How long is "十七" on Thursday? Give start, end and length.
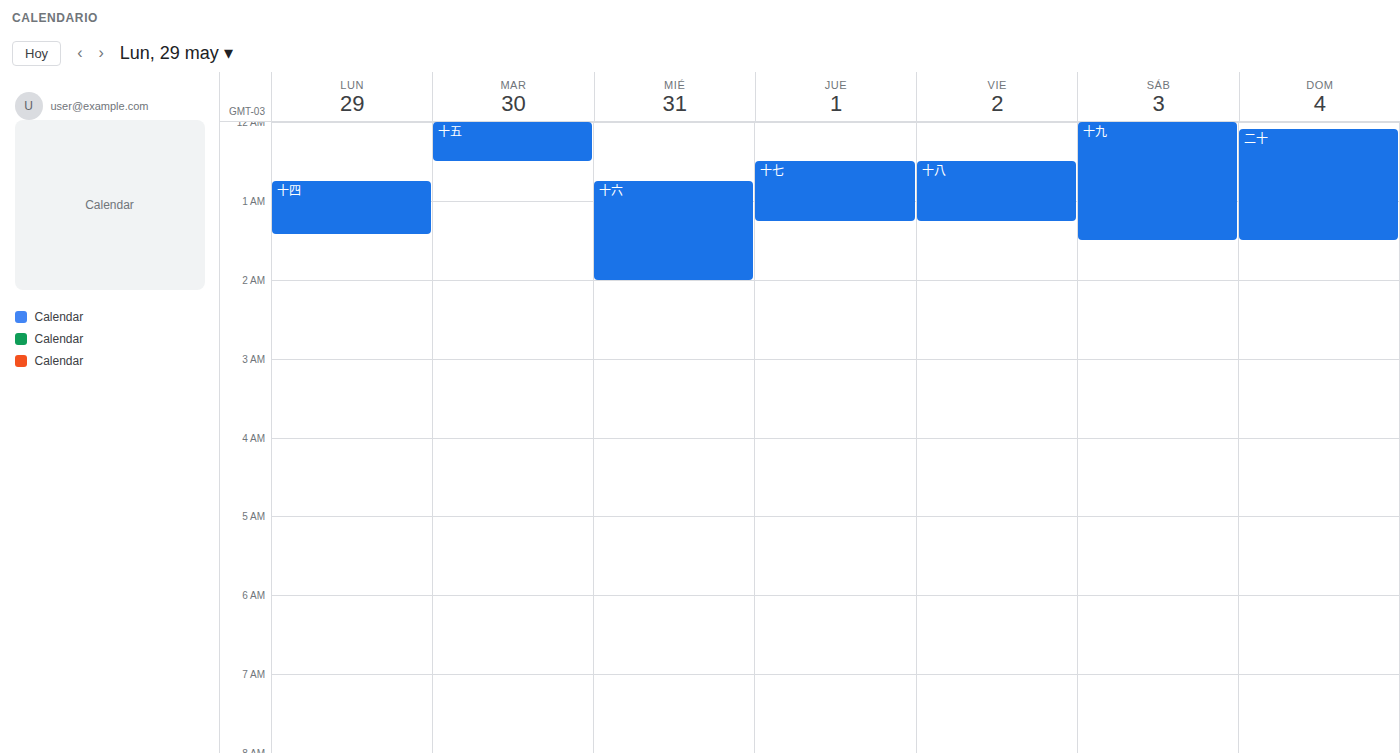
12:30 AM to 1:15 AM, 45 minutes